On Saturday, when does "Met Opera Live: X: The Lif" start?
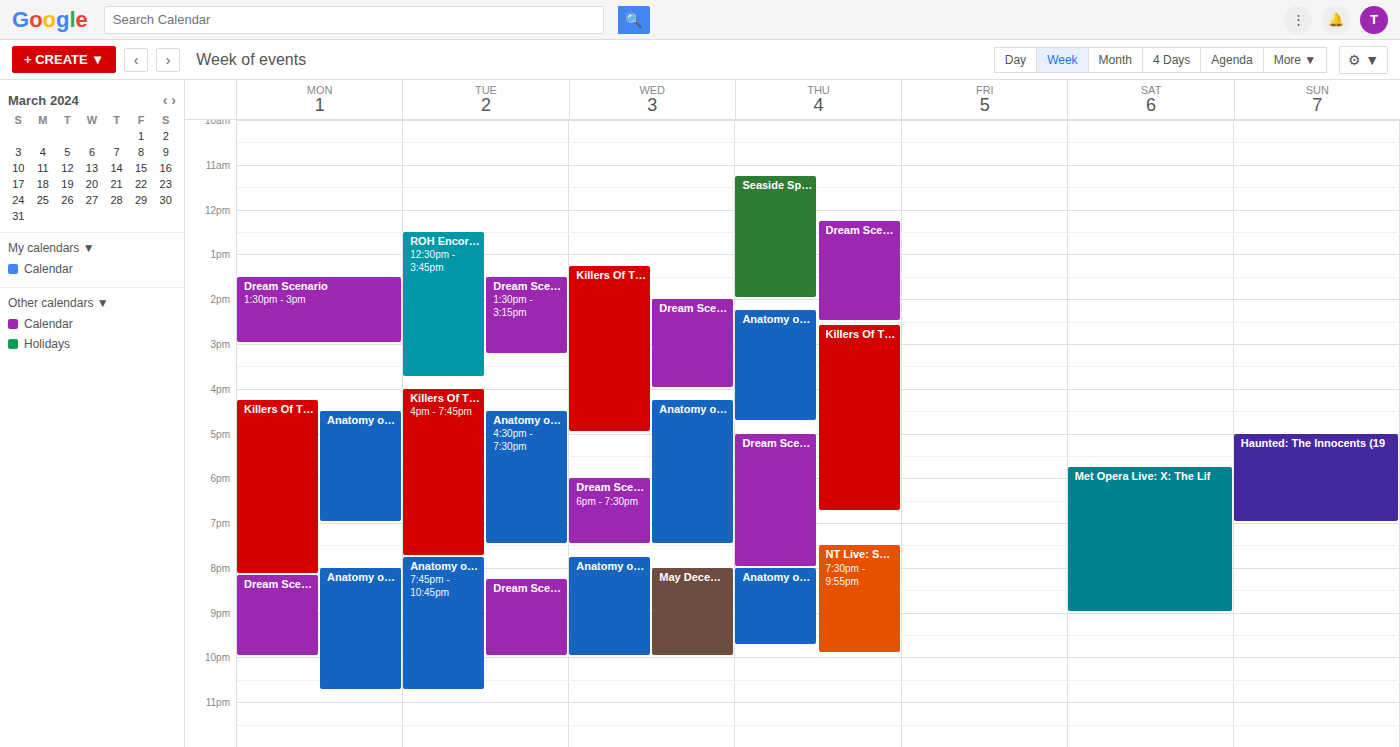
5:45 PM